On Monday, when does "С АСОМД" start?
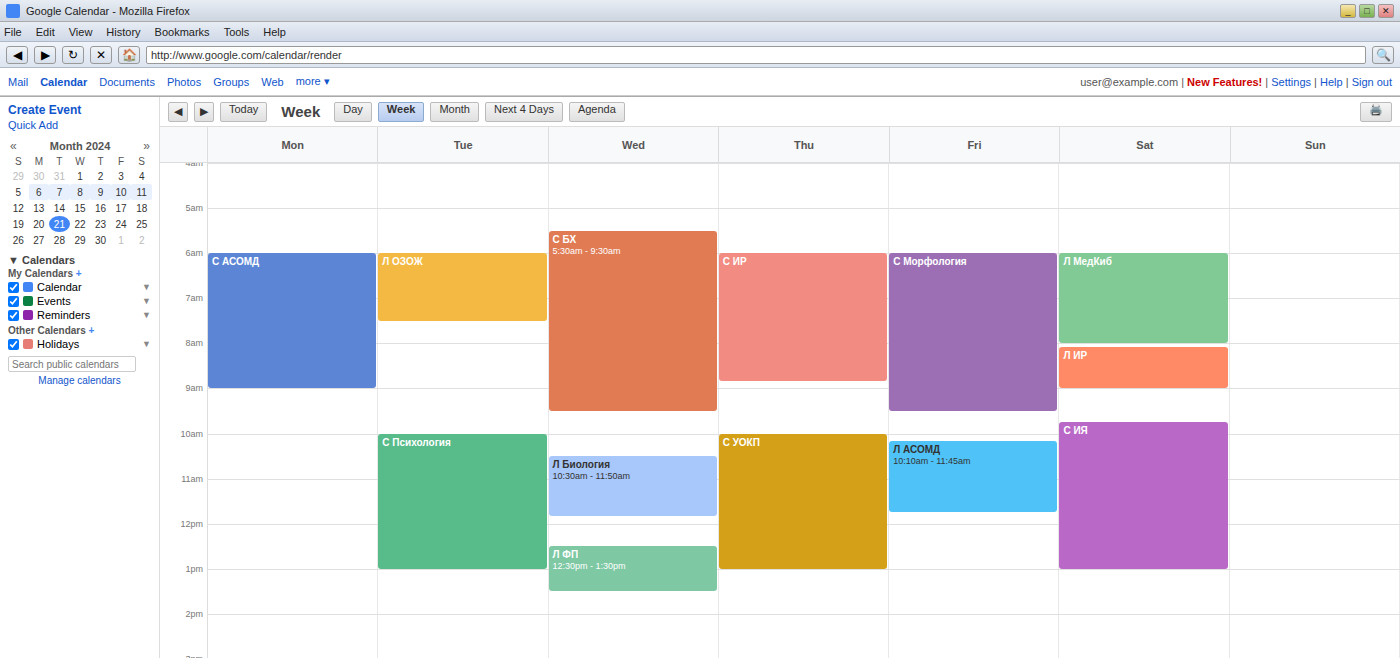
6:00 AM